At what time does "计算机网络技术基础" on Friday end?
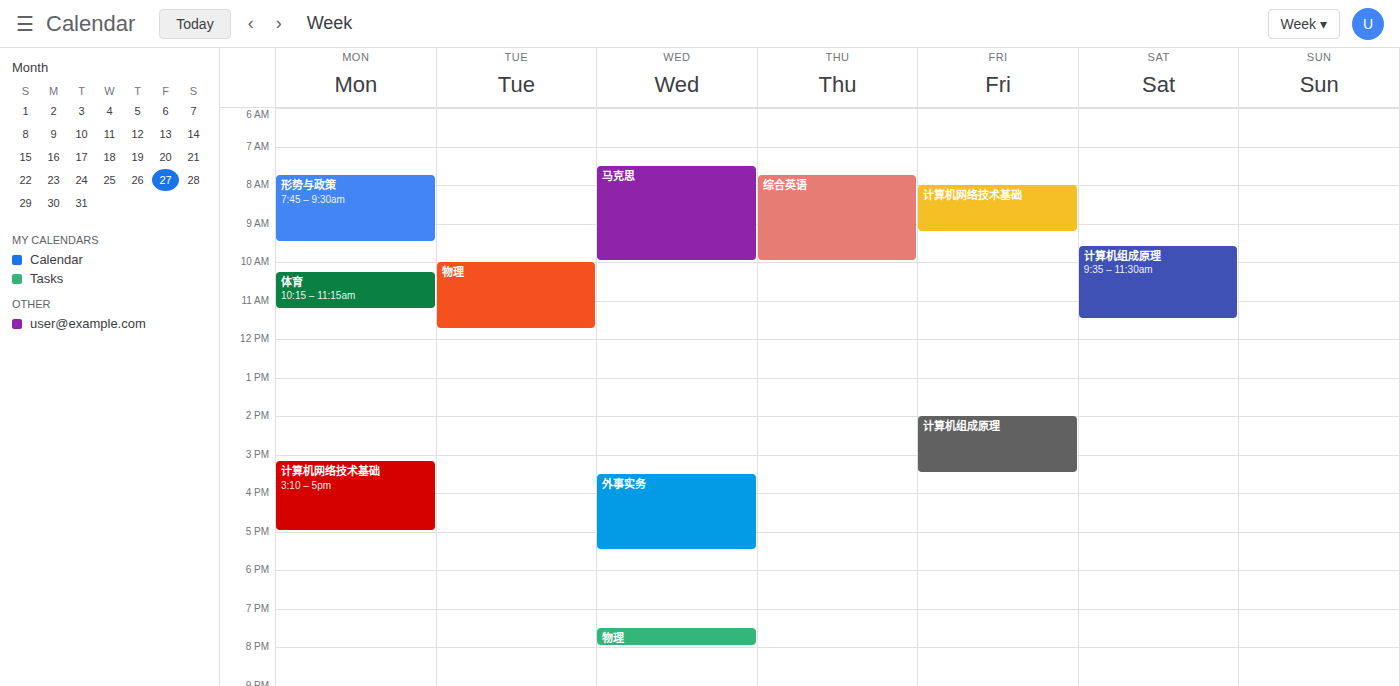
9:15 AM